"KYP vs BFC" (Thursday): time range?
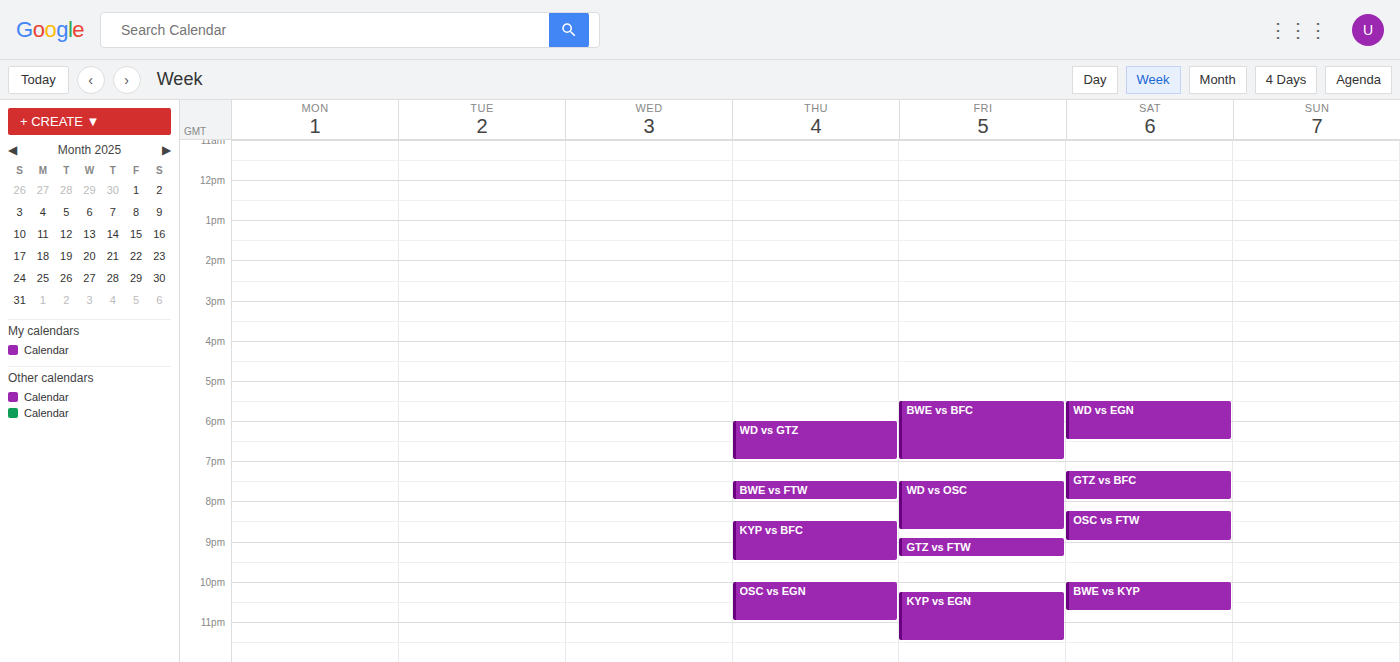
8:30 PM to 9:30 PM